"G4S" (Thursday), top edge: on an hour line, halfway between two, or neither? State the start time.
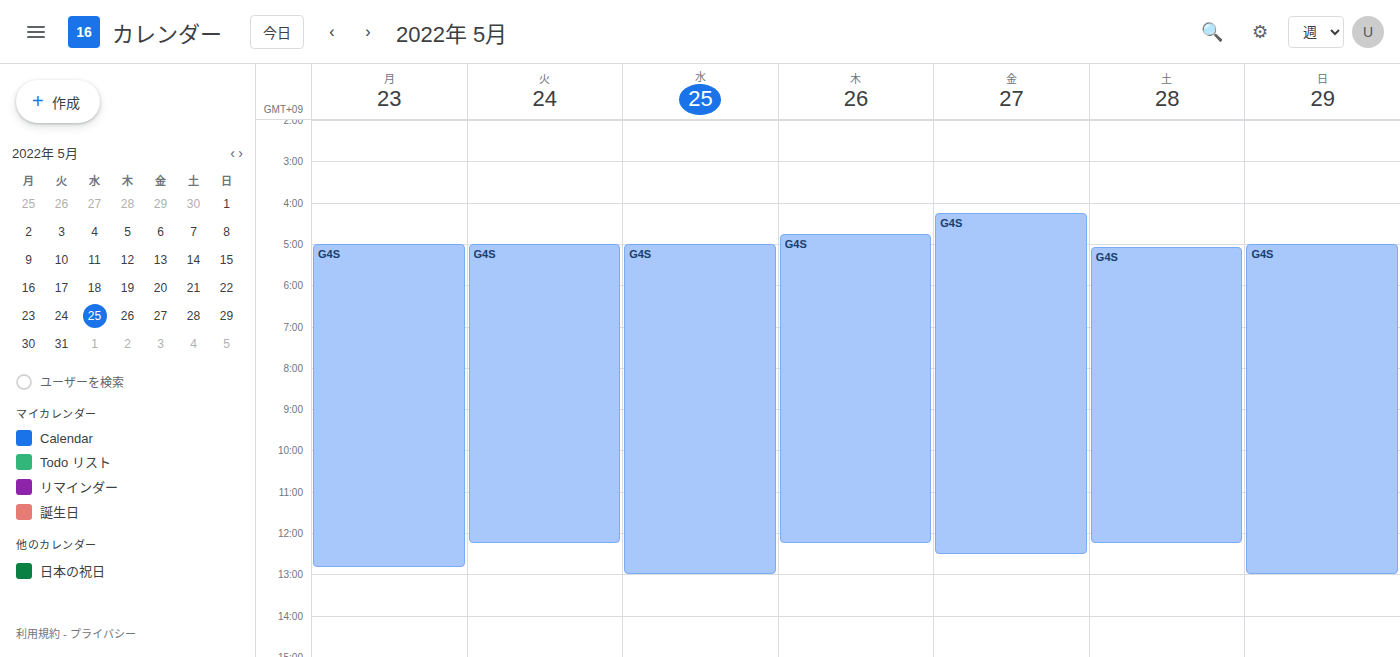
4:45 AM -- neither: three quarters of the way from the 4 AM line to the 5 AM line.